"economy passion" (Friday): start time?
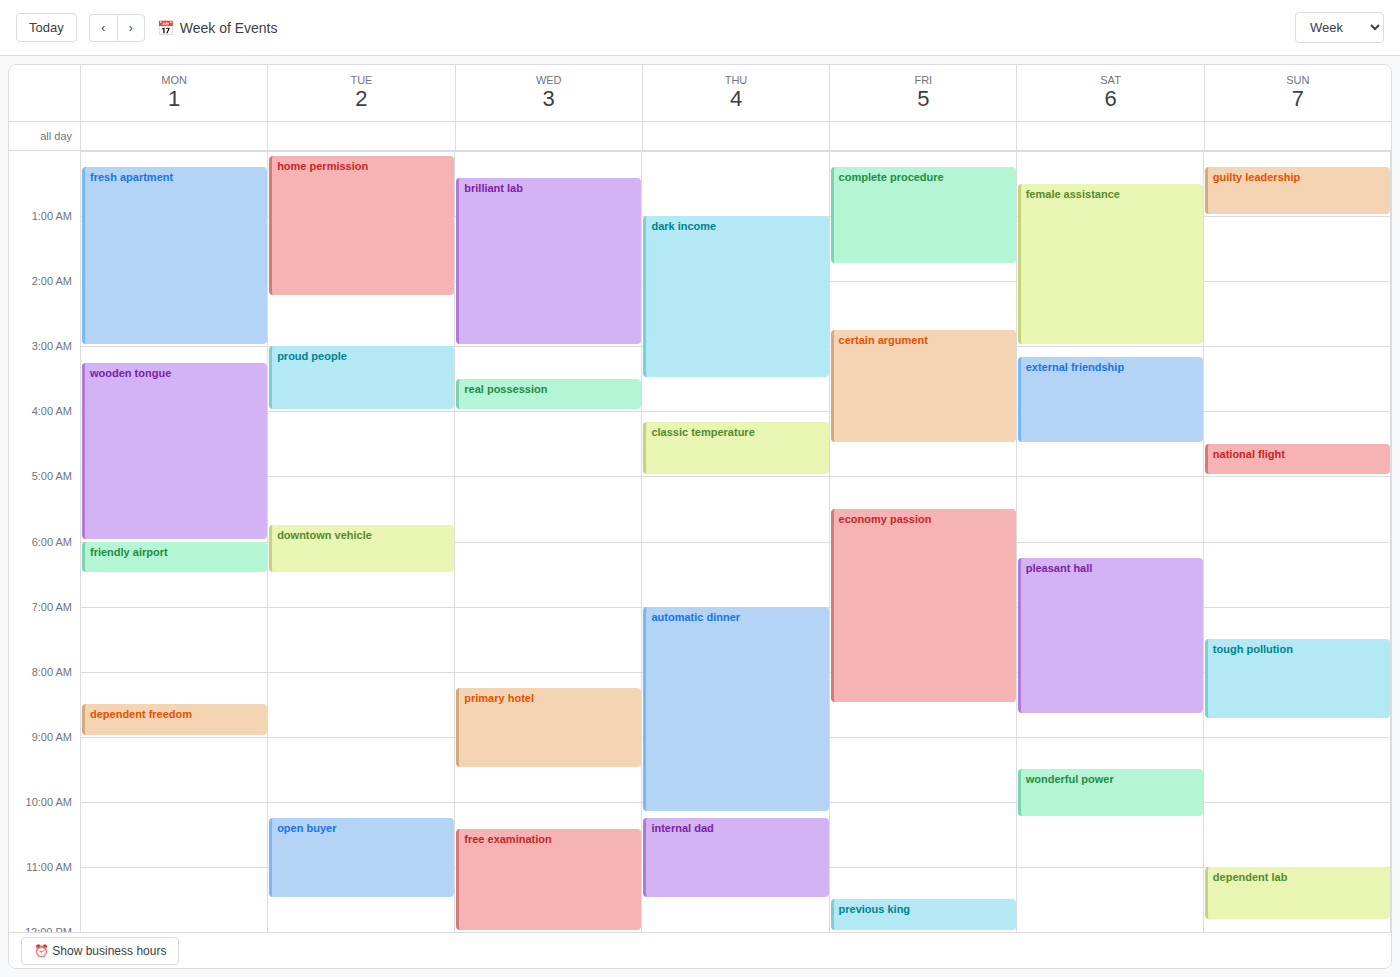
5:30 AM